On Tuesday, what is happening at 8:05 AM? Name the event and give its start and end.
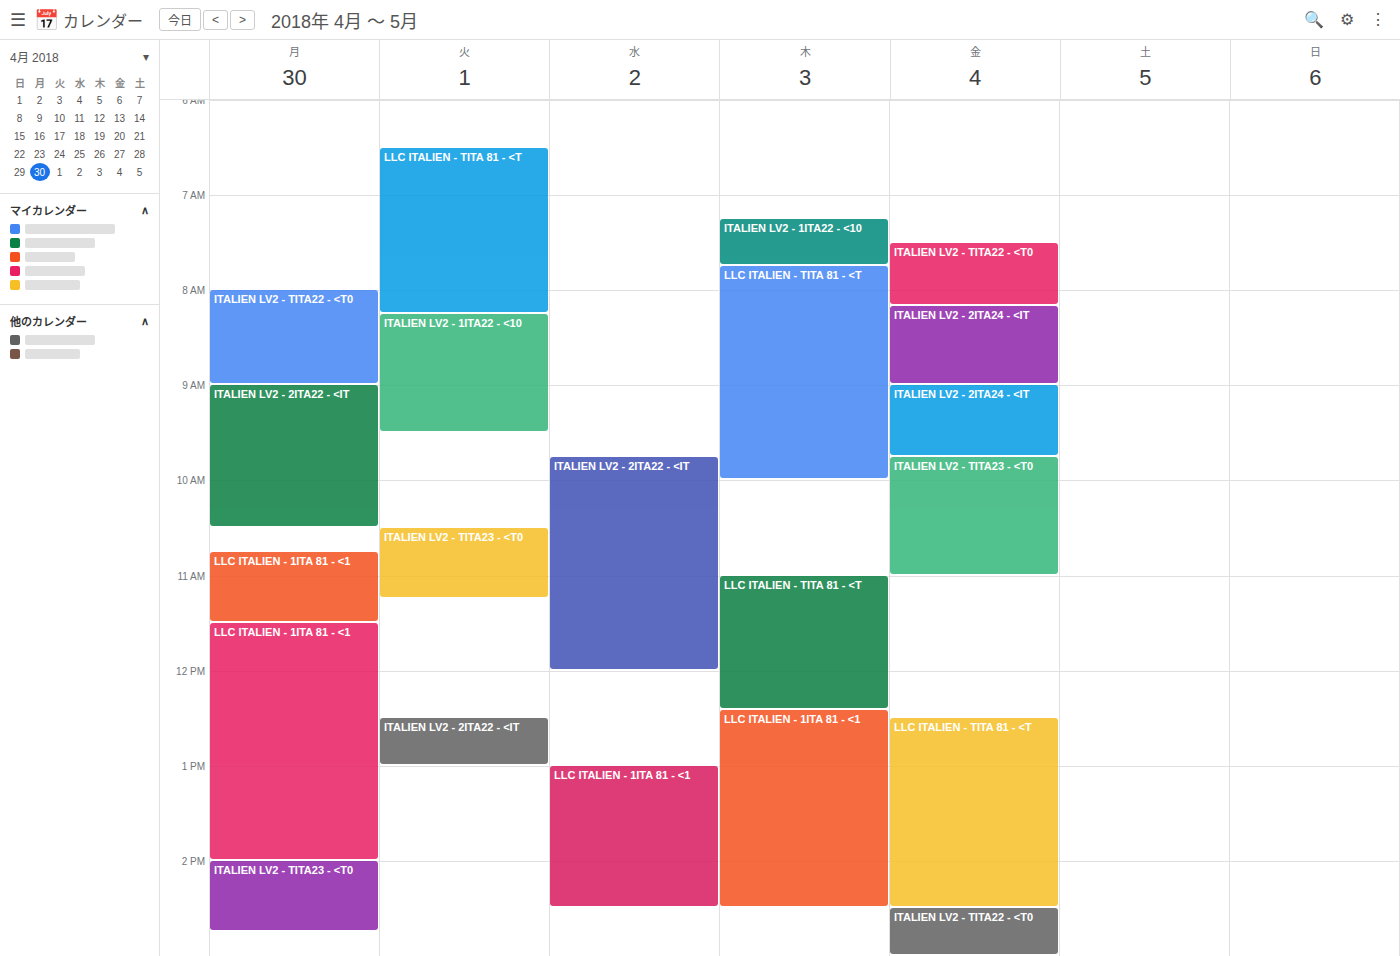
"LLC ITALIEN - TITA 81 - <T", 6:30 AM to 8:15 AM